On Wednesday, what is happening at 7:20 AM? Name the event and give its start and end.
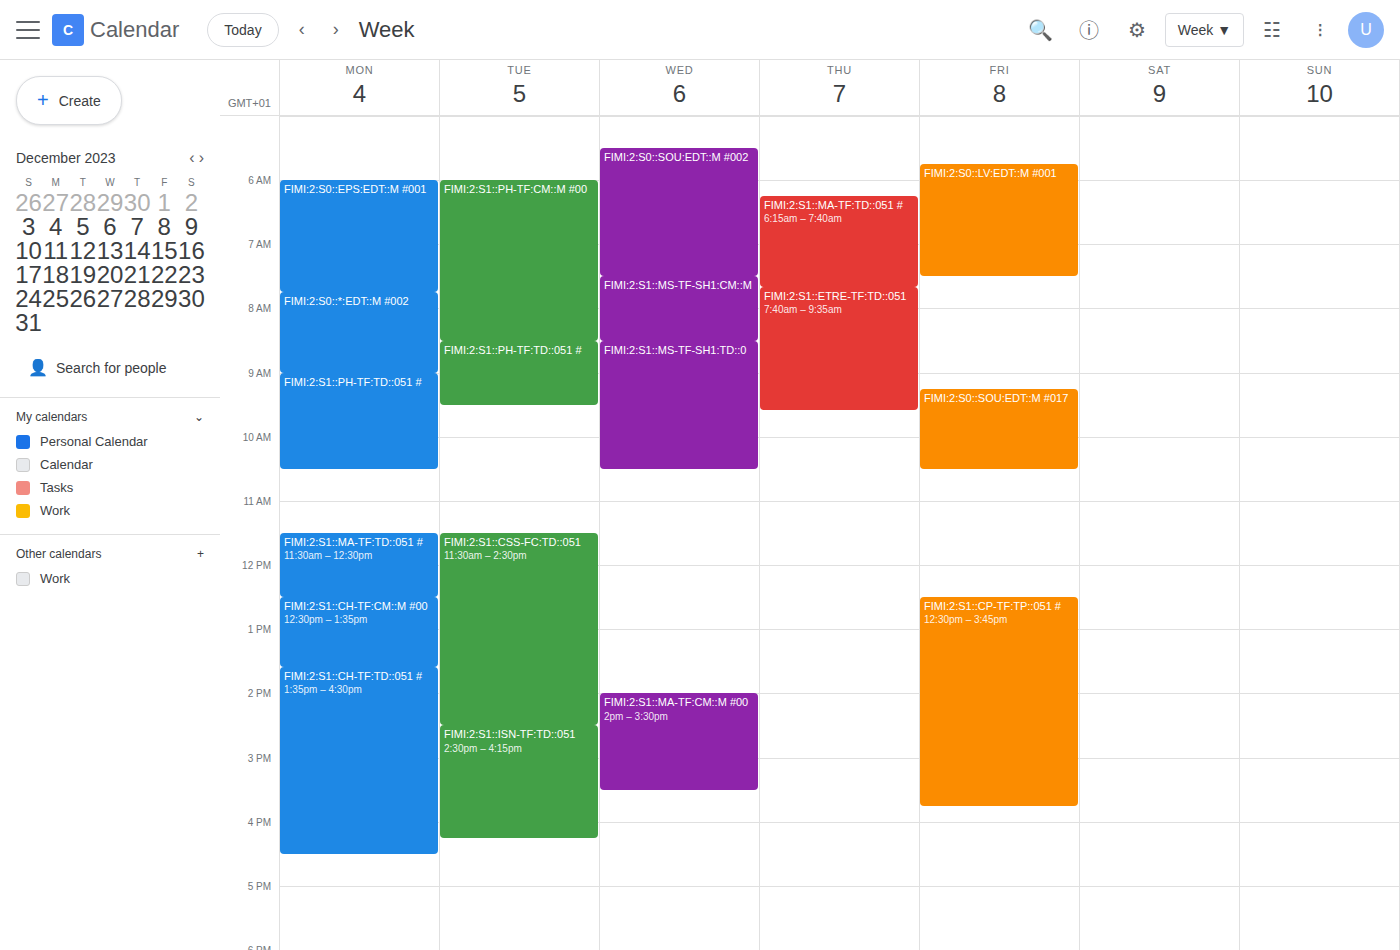
"FIMI:2:S0::SOU:EDT::M #002", 5:30 AM to 7:30 AM